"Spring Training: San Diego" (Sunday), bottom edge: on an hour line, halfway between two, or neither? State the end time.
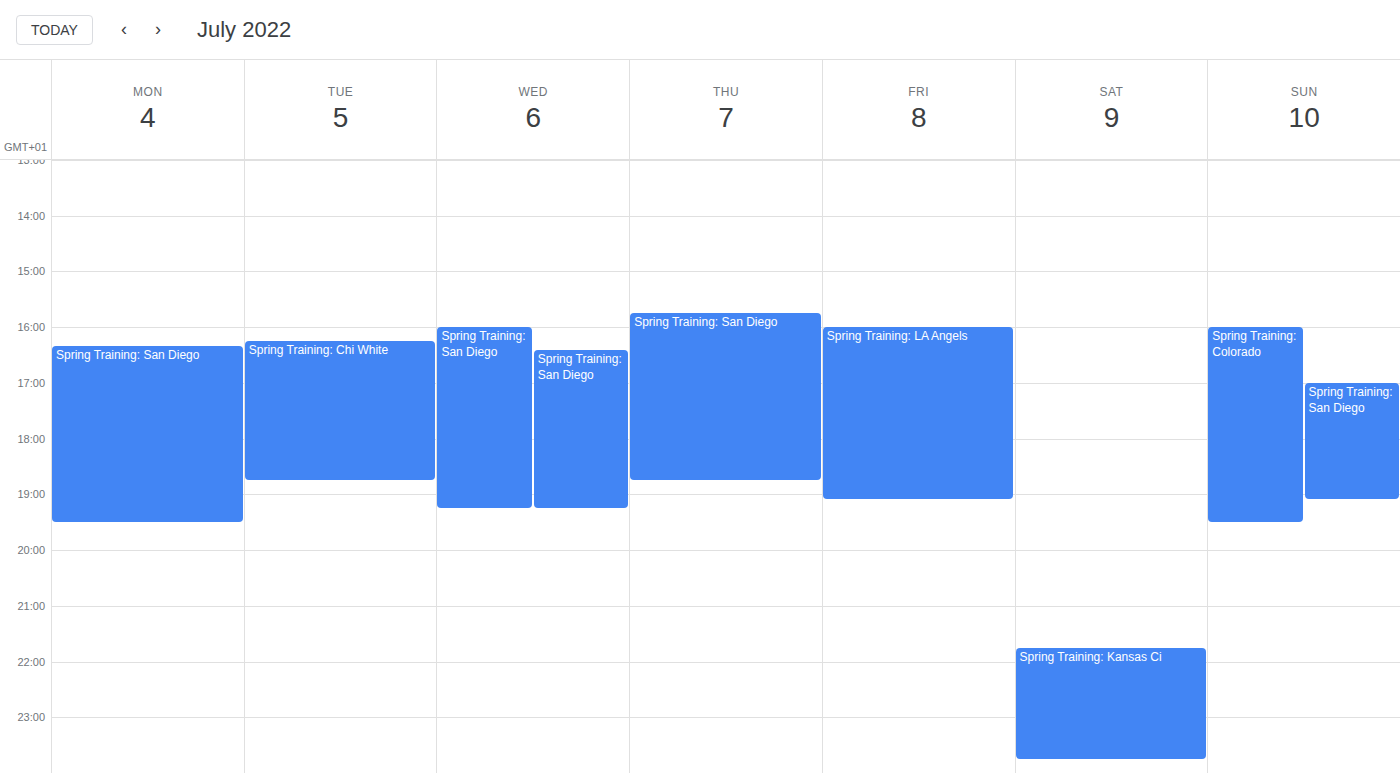
7:05 PM -- neither: 5 minutes below the 7 PM line and 55 minutes above the 8 PM line.